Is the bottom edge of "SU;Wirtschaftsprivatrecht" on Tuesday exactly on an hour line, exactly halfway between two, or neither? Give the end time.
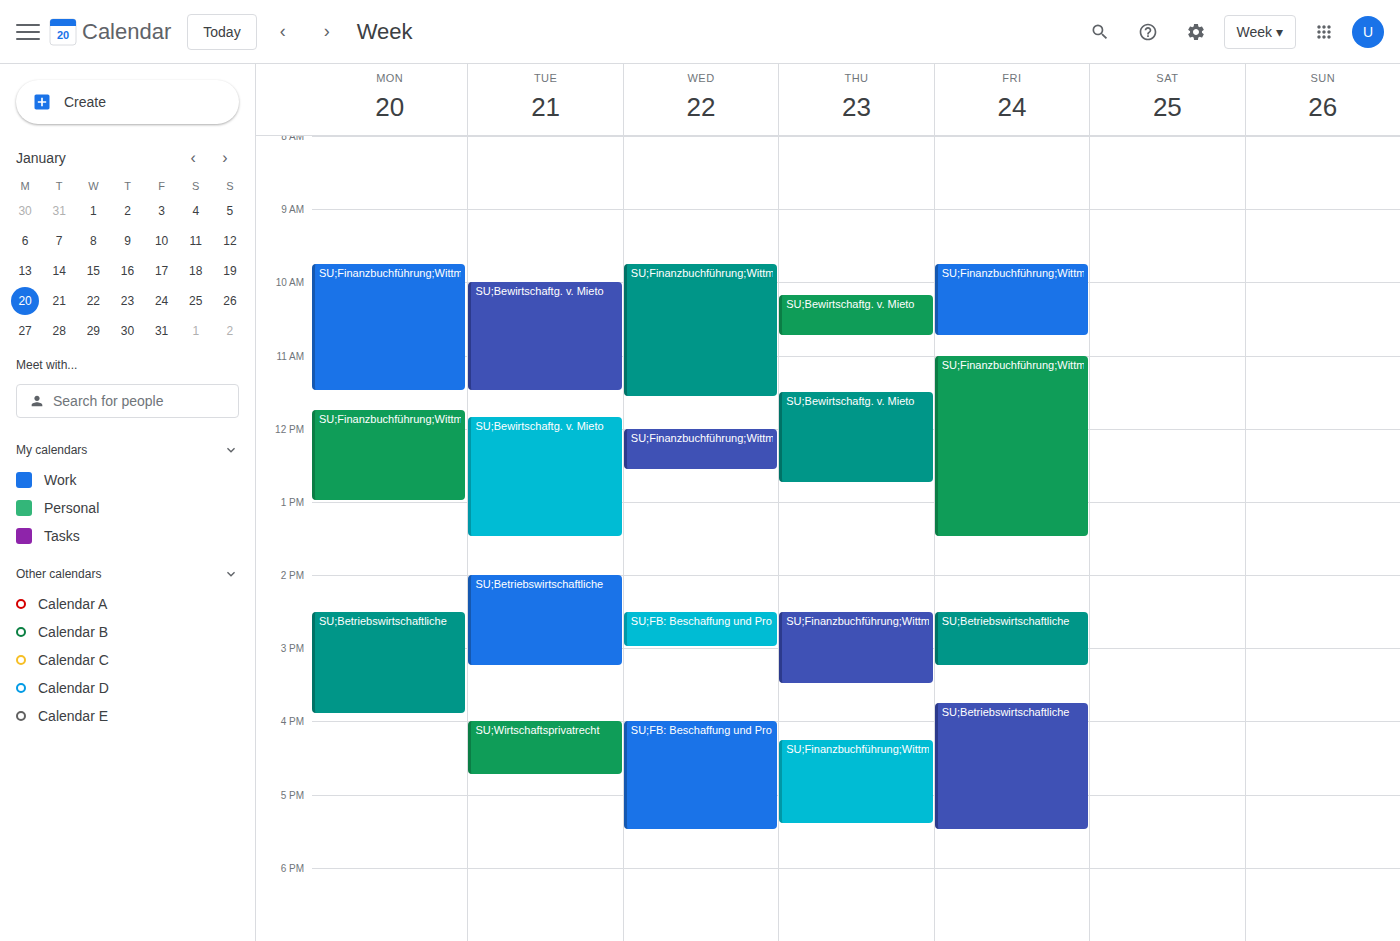
16:45 -- neither: three quarters of the way from the 16:00 line to the 17:00 line.